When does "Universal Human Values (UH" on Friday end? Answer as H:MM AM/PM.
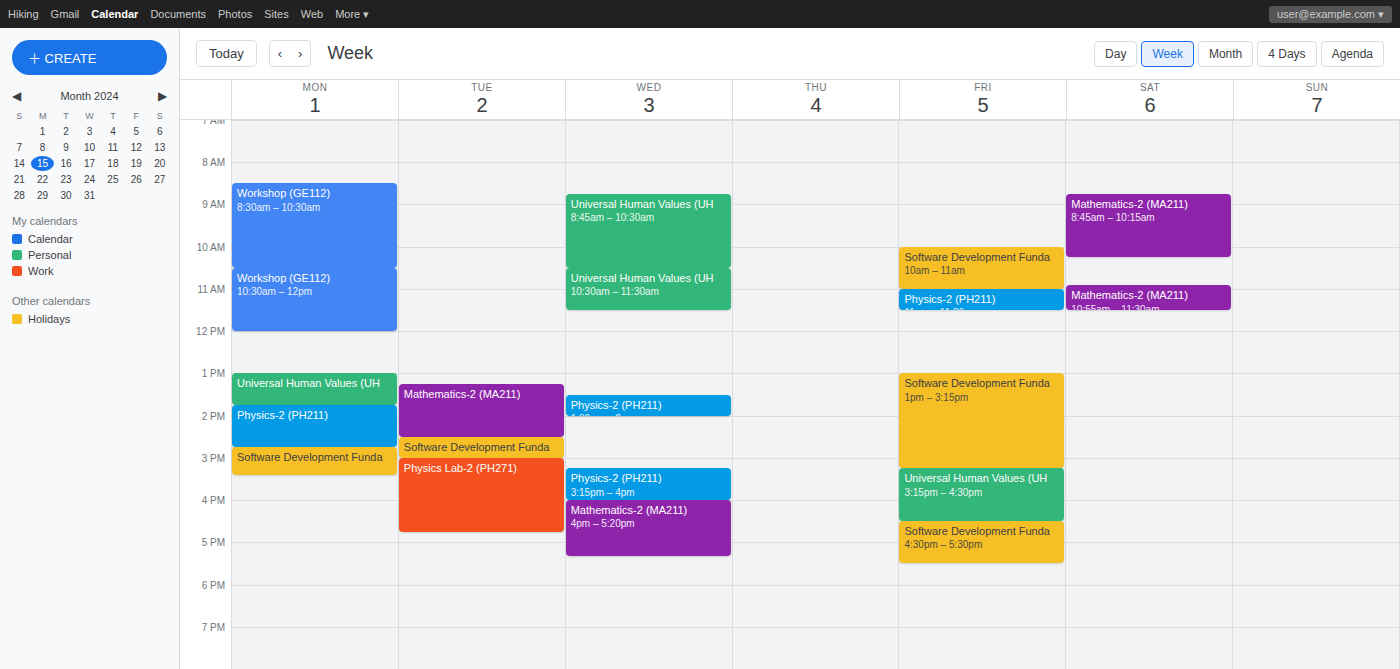
4:30 PM